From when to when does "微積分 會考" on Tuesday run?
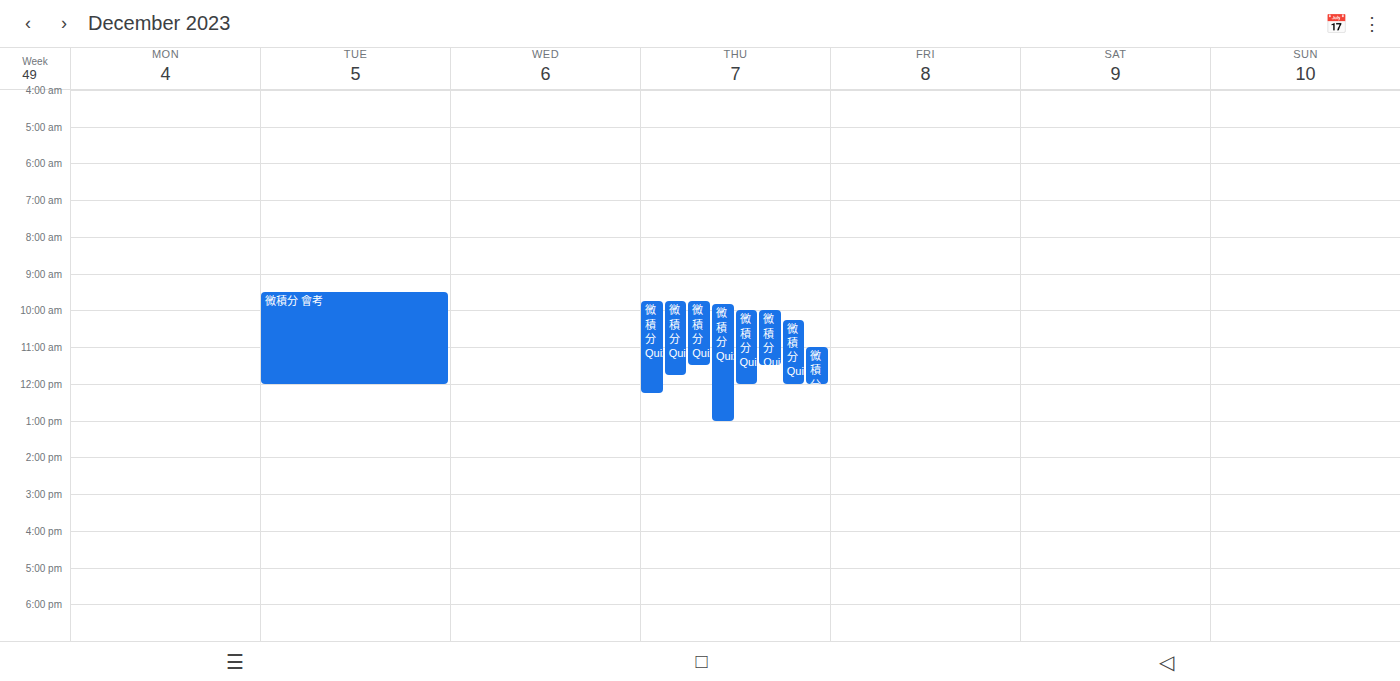
9:30 AM to 12:00 PM